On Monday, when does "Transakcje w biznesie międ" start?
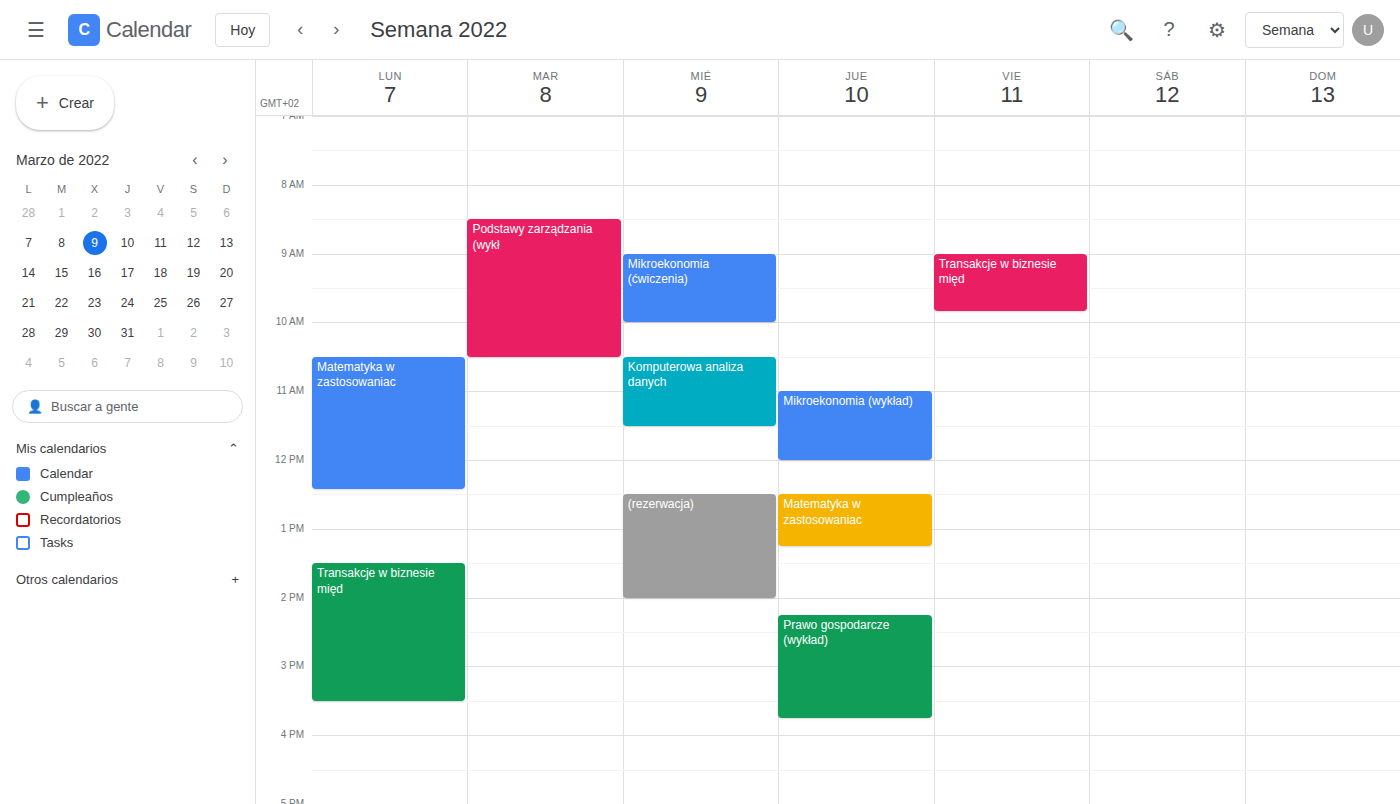
1:30 PM